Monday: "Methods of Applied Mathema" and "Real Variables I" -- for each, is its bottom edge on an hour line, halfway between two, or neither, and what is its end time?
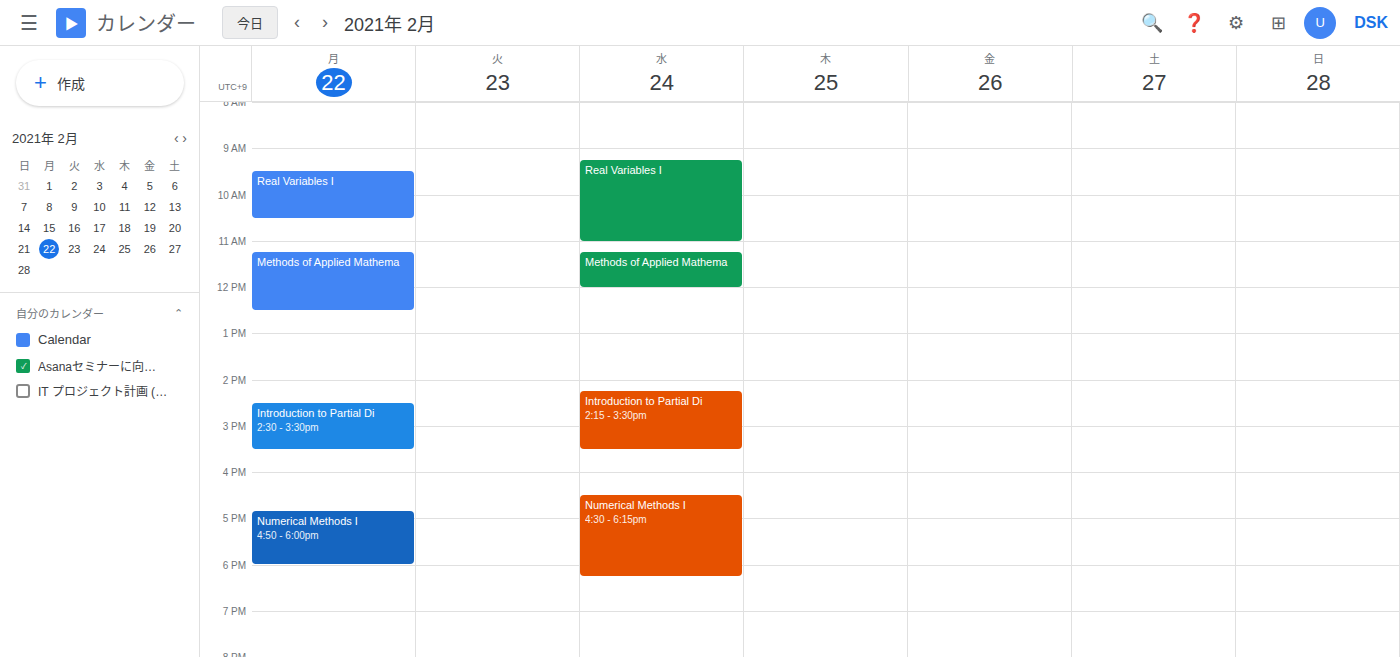
"Methods of Applied Mathema": 12:30 PM, halfway between the 12 PM and 1 PM lines. "Real Variables I": 10:30 AM, halfway between the 10 AM and 11 AM lines.